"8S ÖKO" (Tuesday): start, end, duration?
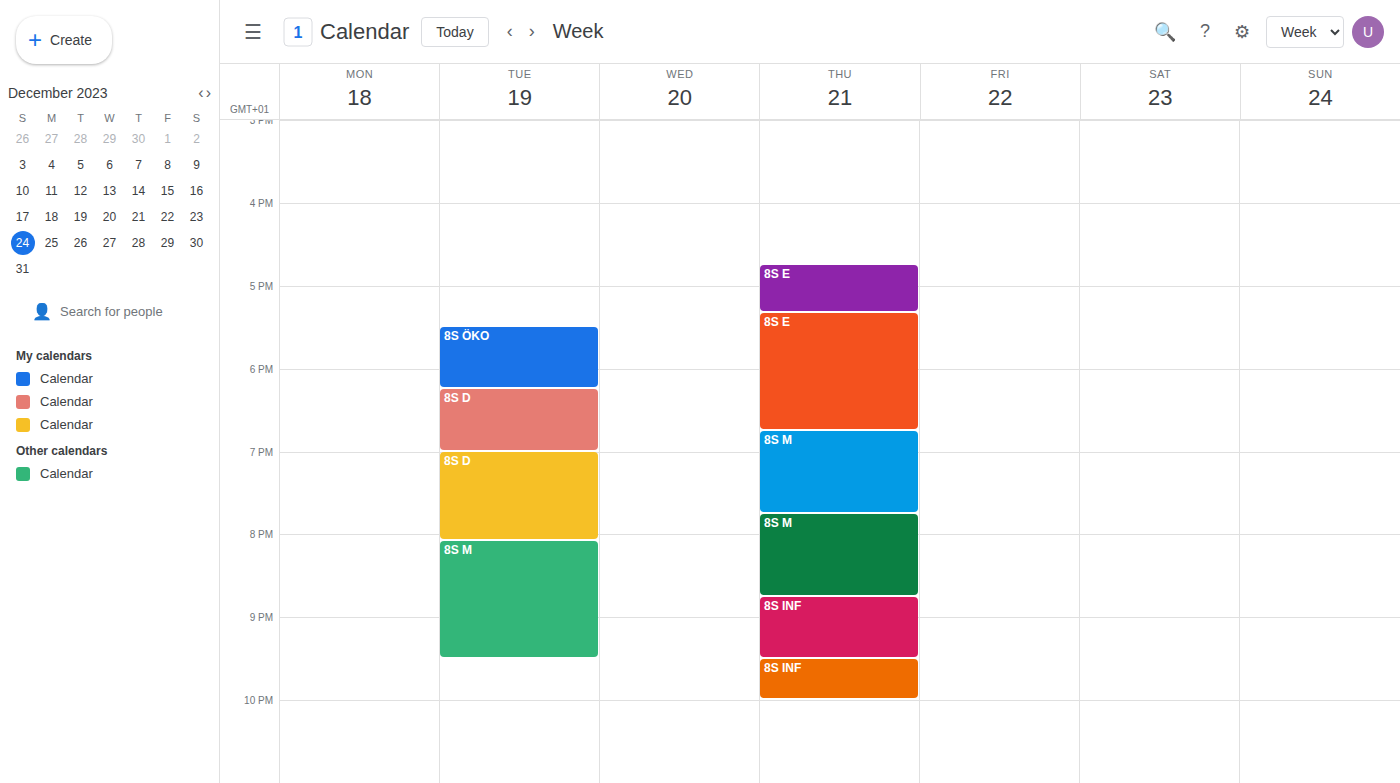
5:30 PM to 6:15 PM, 45 minutes